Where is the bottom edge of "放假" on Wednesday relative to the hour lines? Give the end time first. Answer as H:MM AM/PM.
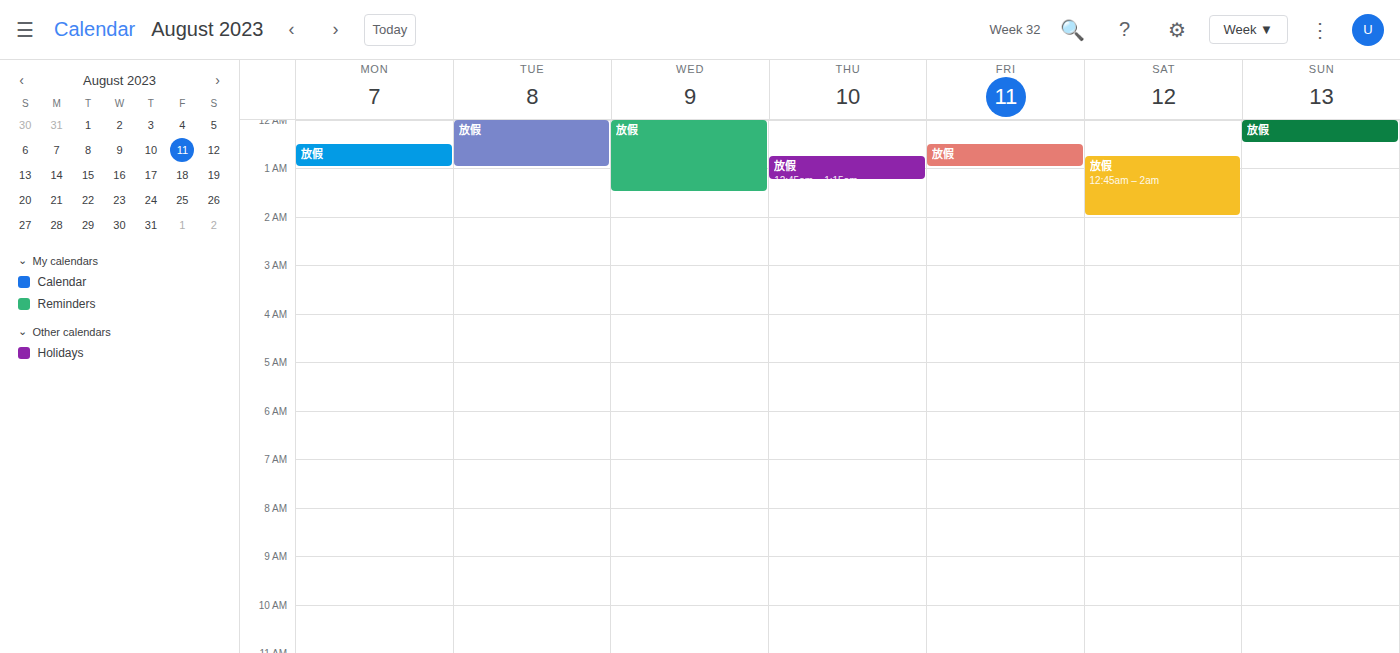
1:30 AM -- halfway between the 1 AM and 2 AM lines.